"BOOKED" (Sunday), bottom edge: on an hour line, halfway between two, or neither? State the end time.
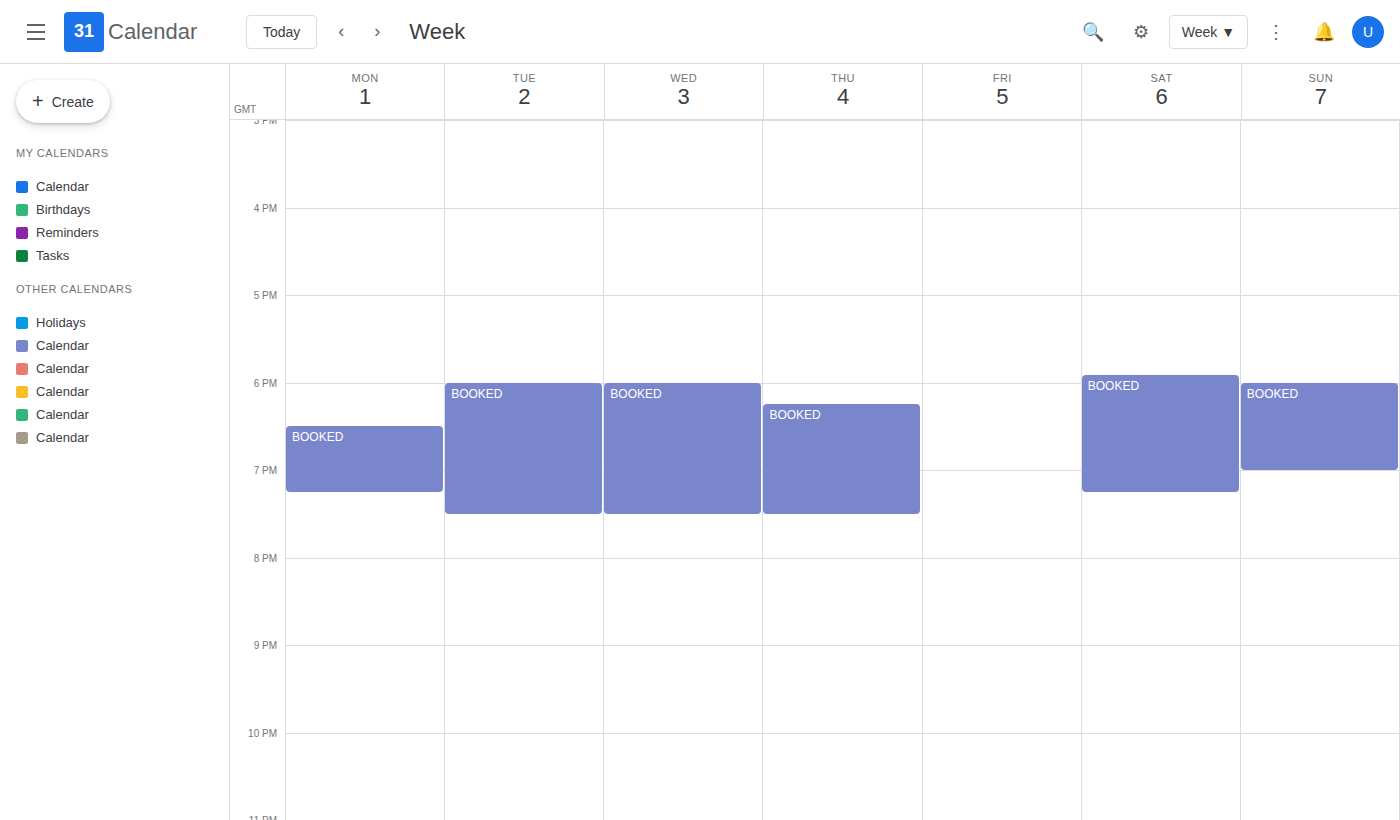
7:00 PM -- exactly on the 7 PM line.